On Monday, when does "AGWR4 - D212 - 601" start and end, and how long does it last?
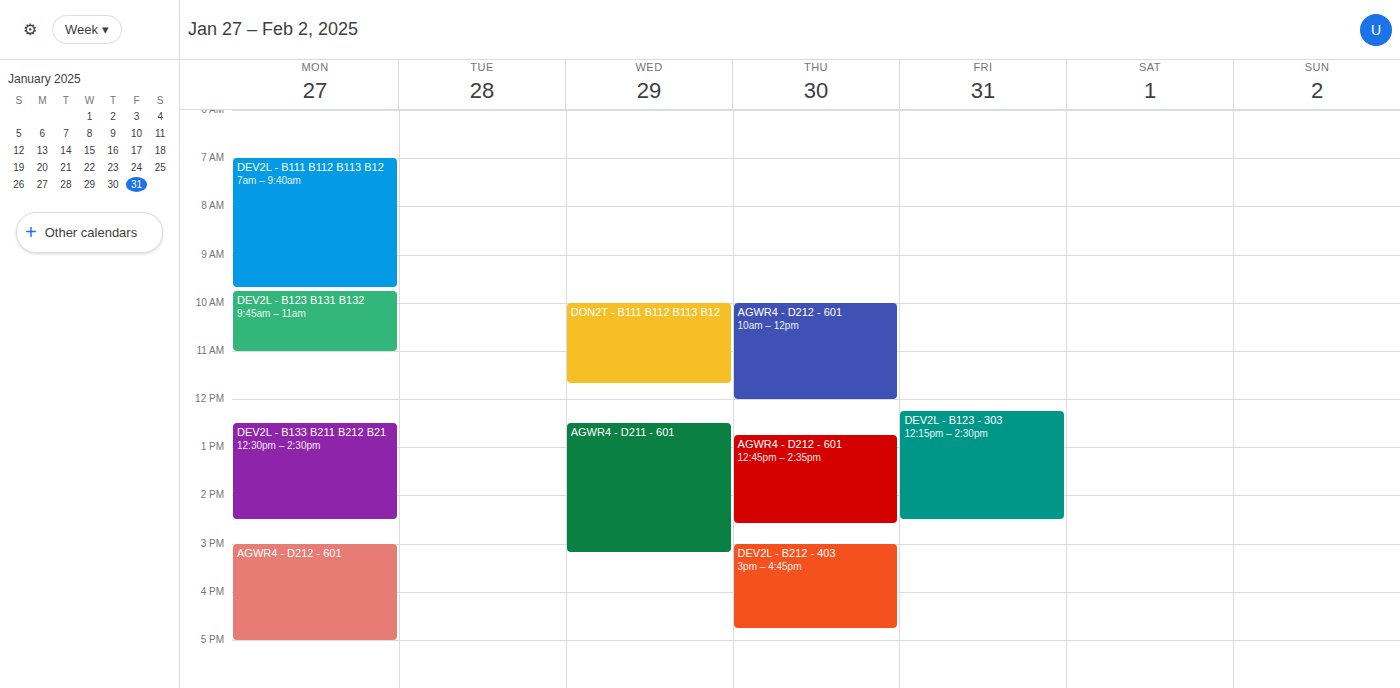
3:00 PM to 5:00 PM, 2 hours